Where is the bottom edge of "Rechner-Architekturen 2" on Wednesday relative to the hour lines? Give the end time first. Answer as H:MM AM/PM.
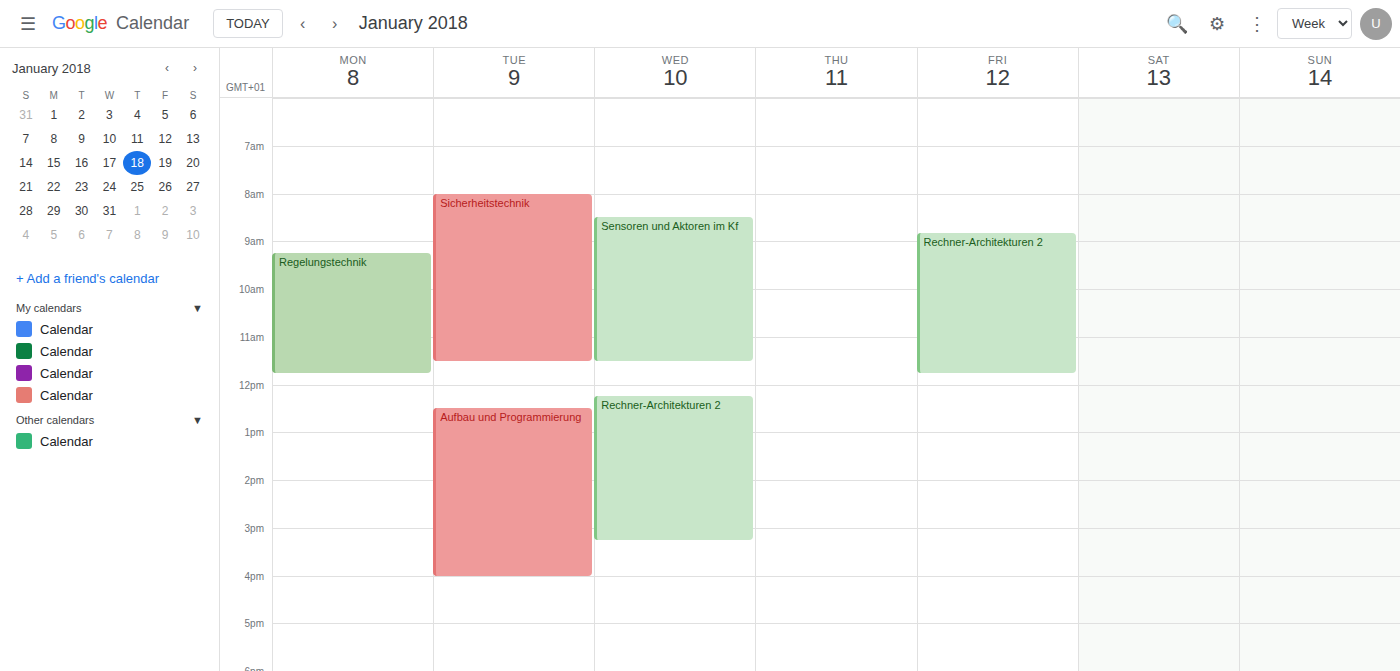
3:15 PM -- neither: a quarter of the way from the 3 PM line to the 4 PM line.